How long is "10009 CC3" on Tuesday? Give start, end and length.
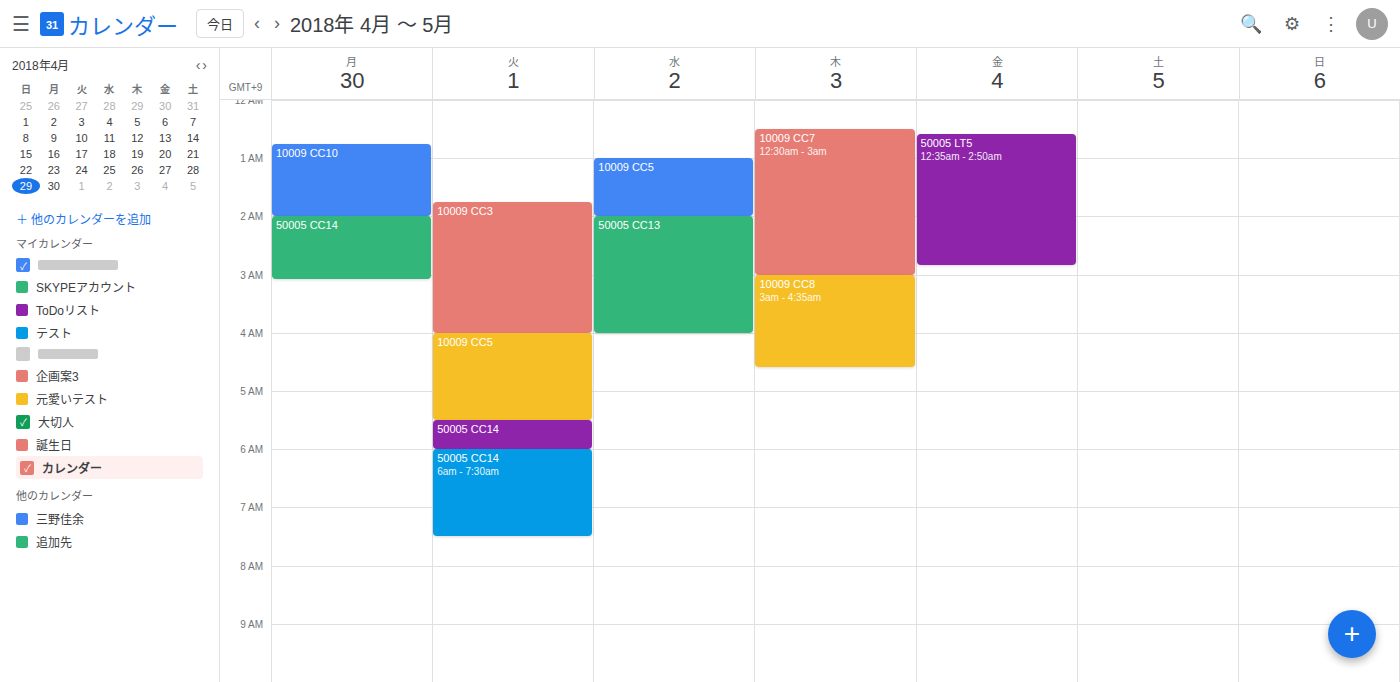
1:45 AM to 4:00 AM, 2 hours 15 minutes